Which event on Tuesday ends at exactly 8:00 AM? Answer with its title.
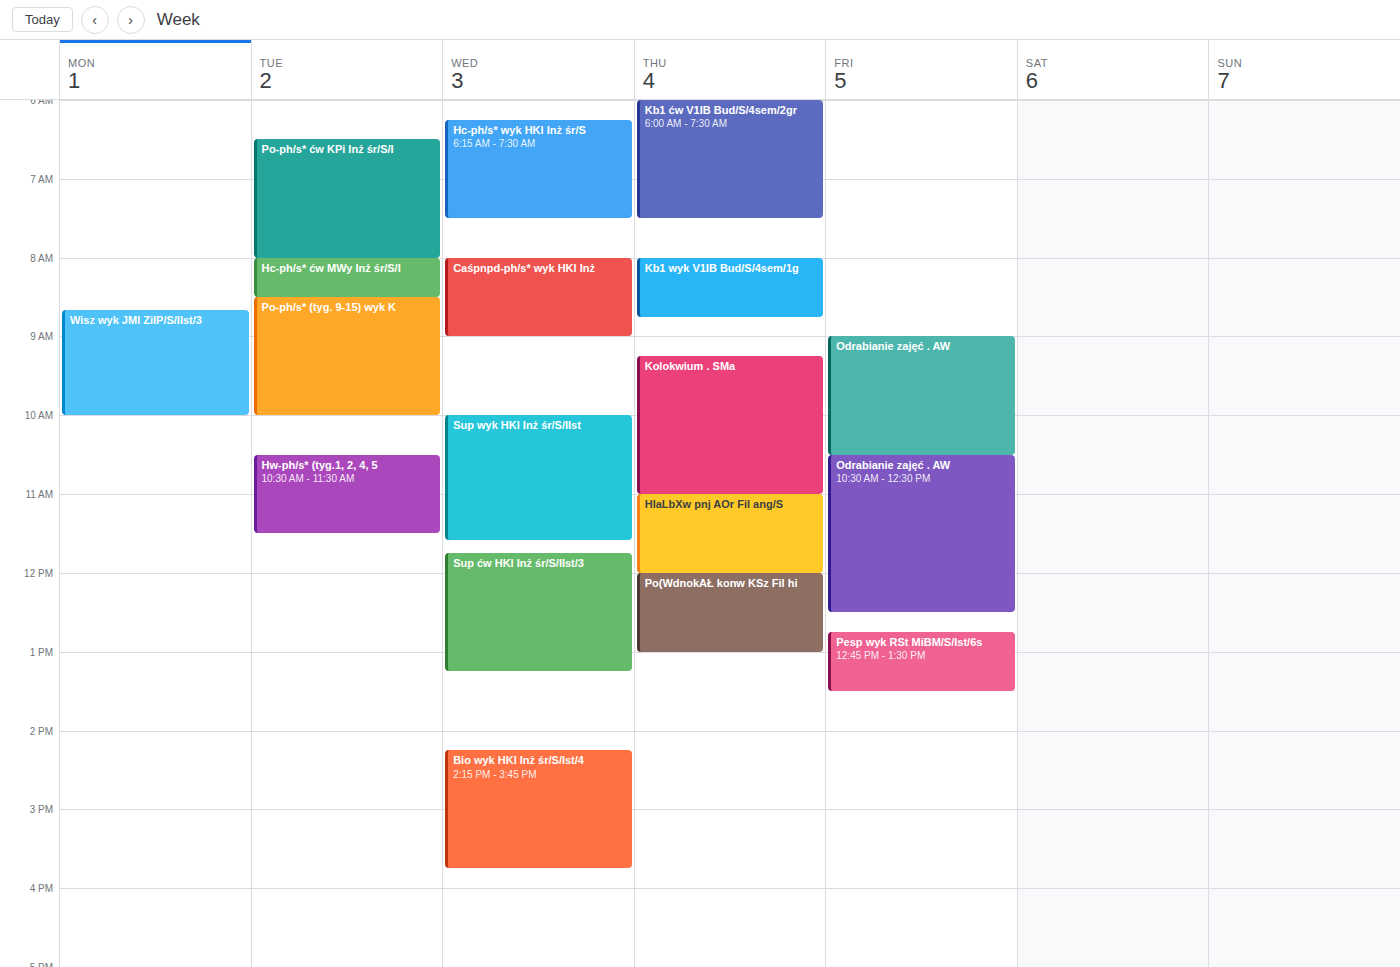
"Po-ph/s* ćw KPi Inż śr/S/I"